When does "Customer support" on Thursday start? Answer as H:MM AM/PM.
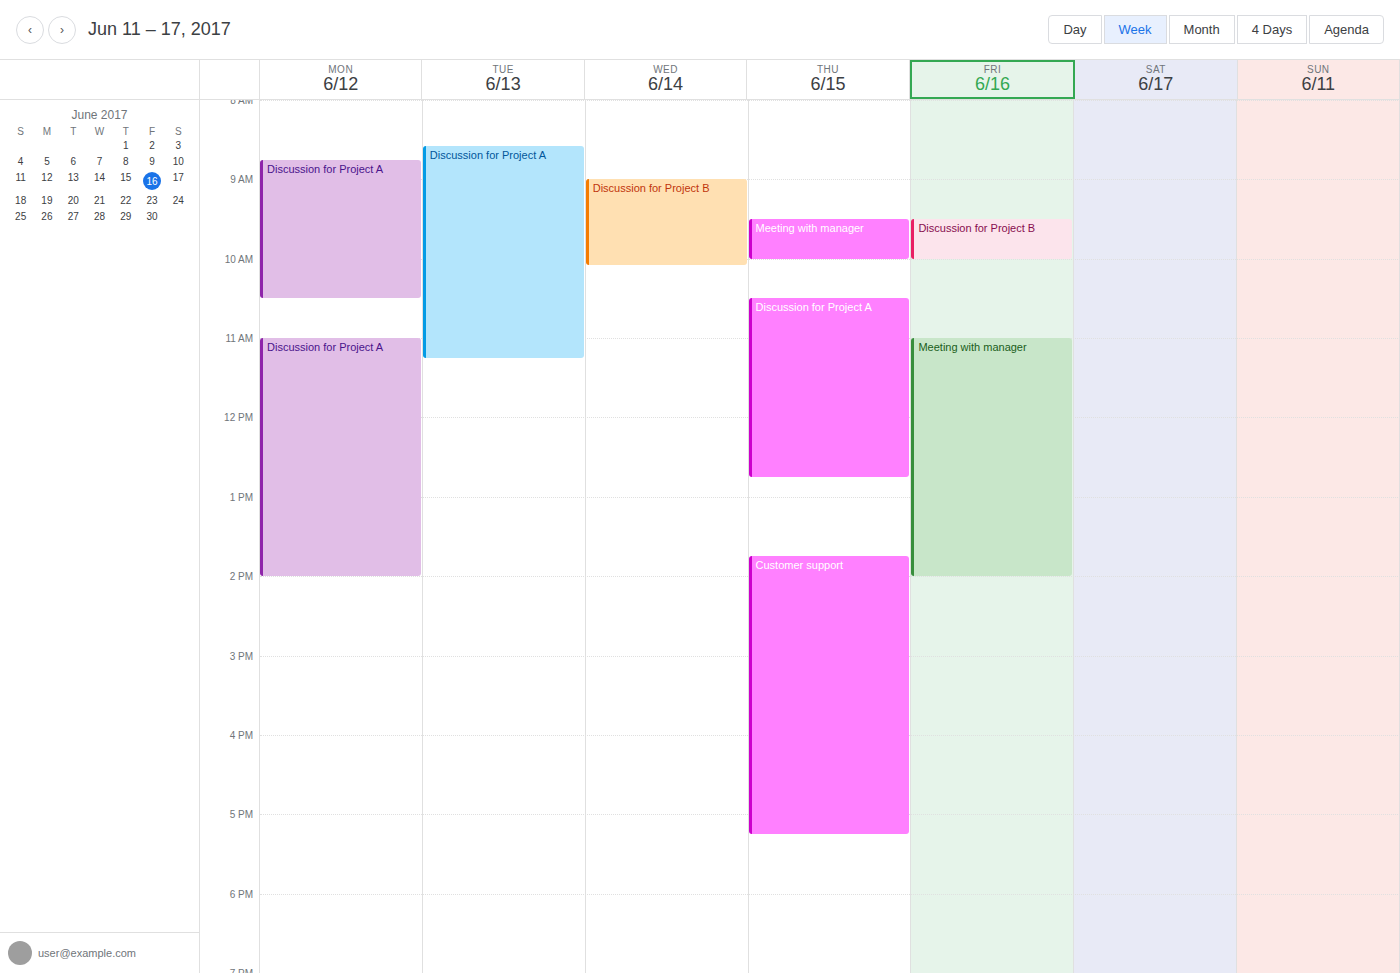
1:45 PM